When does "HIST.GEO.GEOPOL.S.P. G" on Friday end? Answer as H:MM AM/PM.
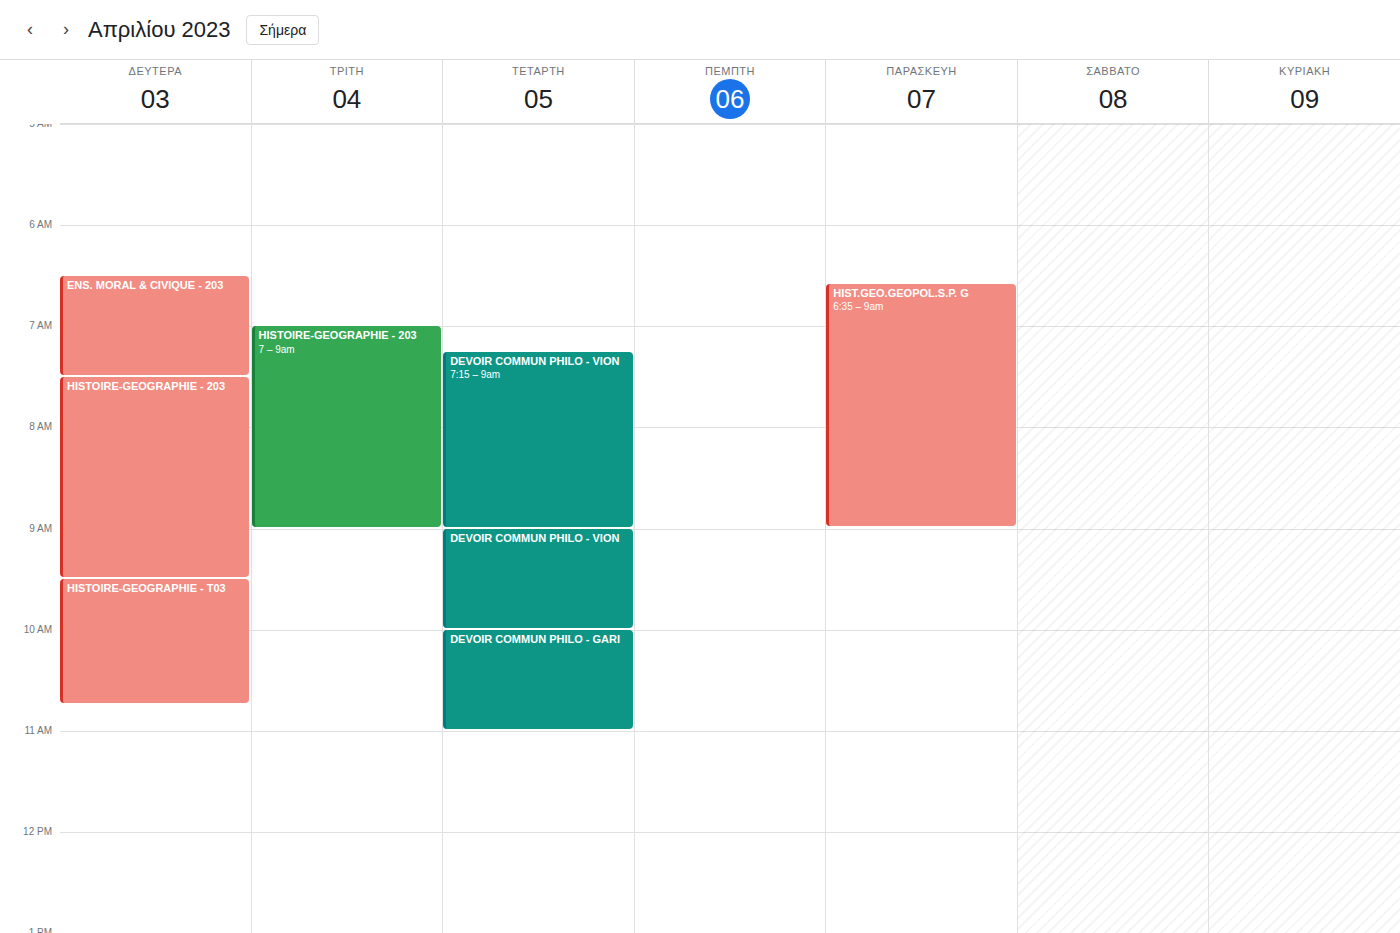
9:00 AM